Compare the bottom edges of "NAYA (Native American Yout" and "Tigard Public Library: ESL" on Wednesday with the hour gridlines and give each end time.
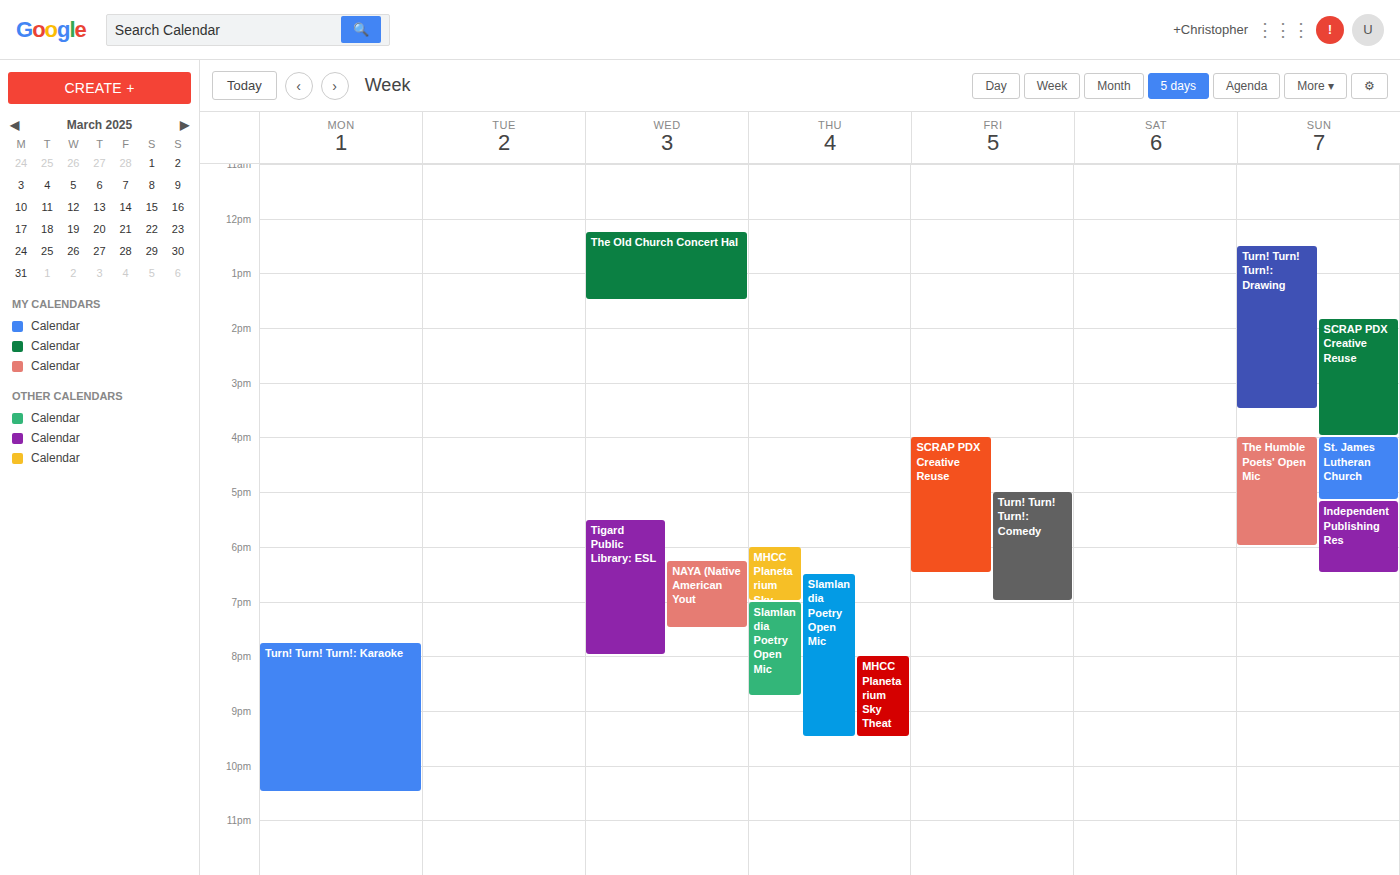
"NAYA (Native American Yout": 7:30 PM, halfway between the 7 PM and 8 PM lines. "Tigard Public Library: ESL": 8:00 PM, exactly on the 8 PM line.